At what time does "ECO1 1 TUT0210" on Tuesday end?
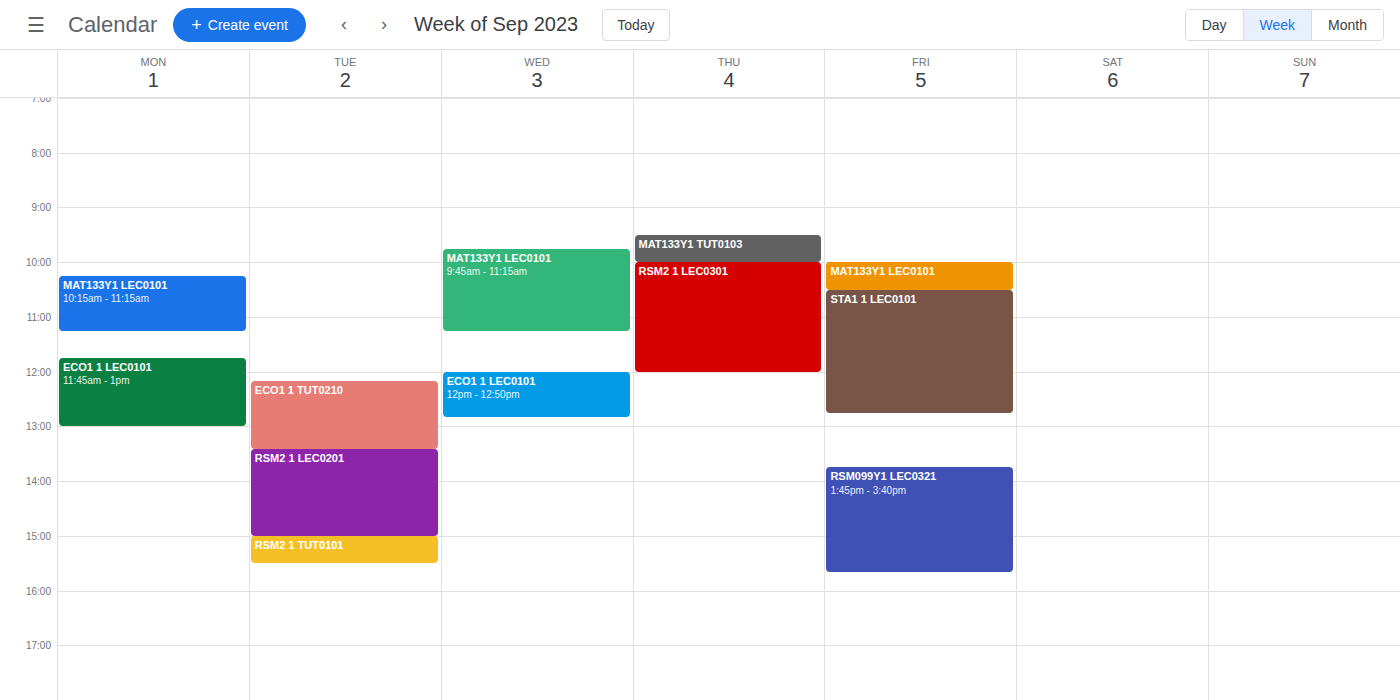
1:25 PM